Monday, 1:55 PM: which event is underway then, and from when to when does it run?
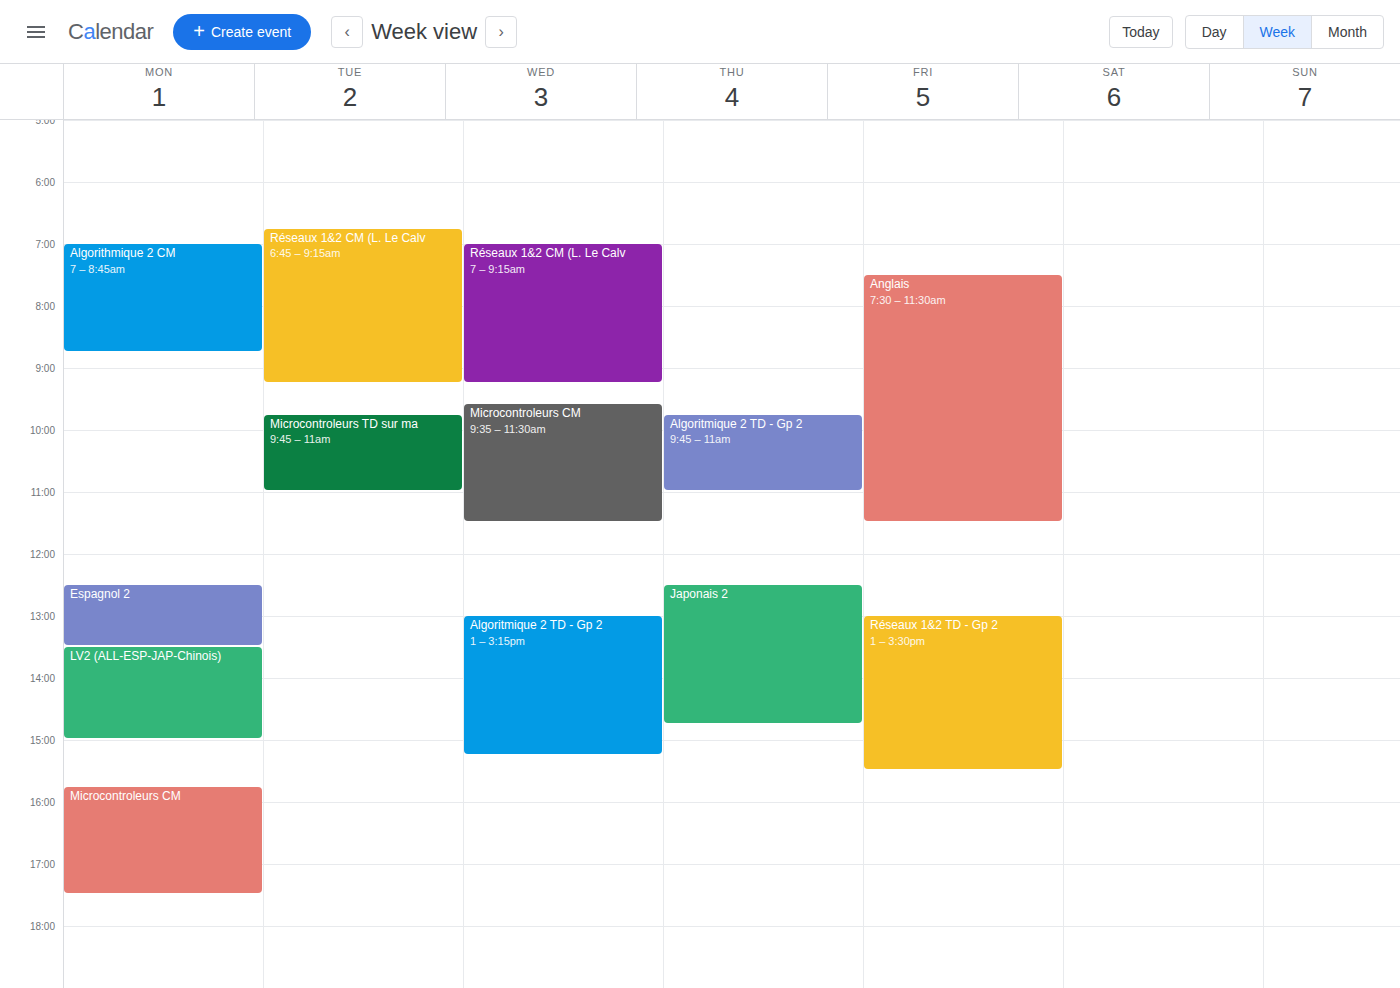
"LV2 (ALL-ESP-JAP-Chinois)", 1:30 PM to 3:00 PM